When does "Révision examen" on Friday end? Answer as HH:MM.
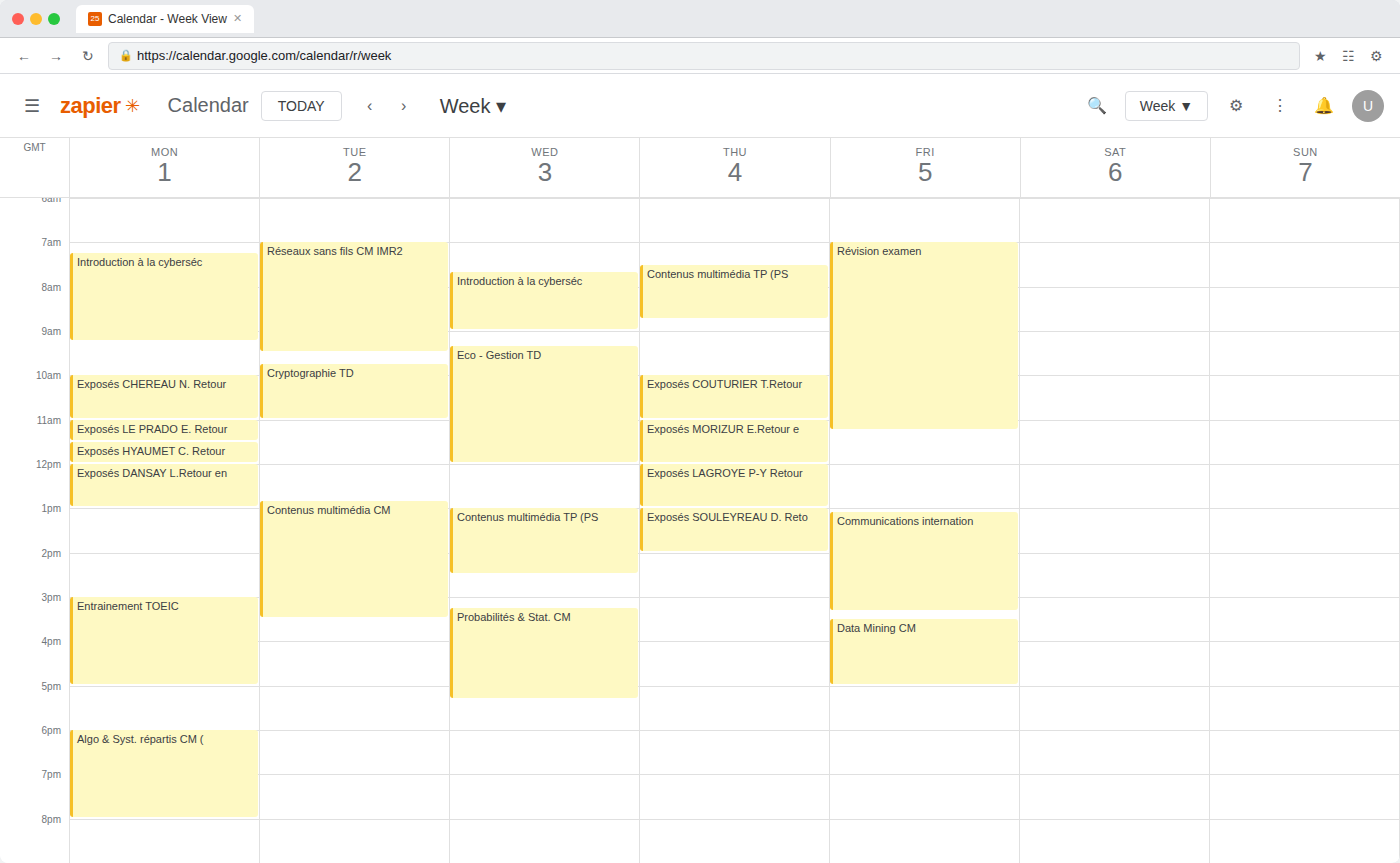
11:15